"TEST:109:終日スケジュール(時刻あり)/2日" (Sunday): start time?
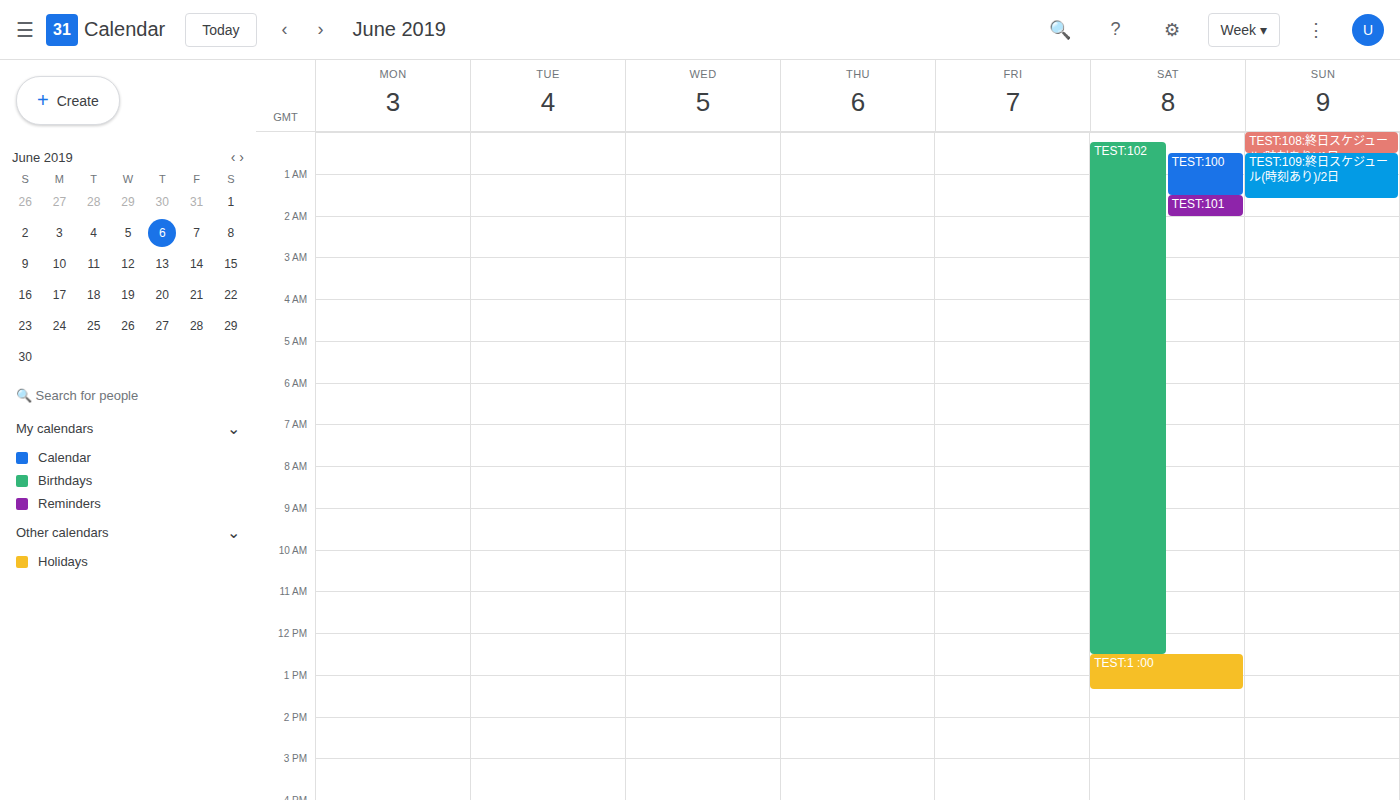
12:30 AM